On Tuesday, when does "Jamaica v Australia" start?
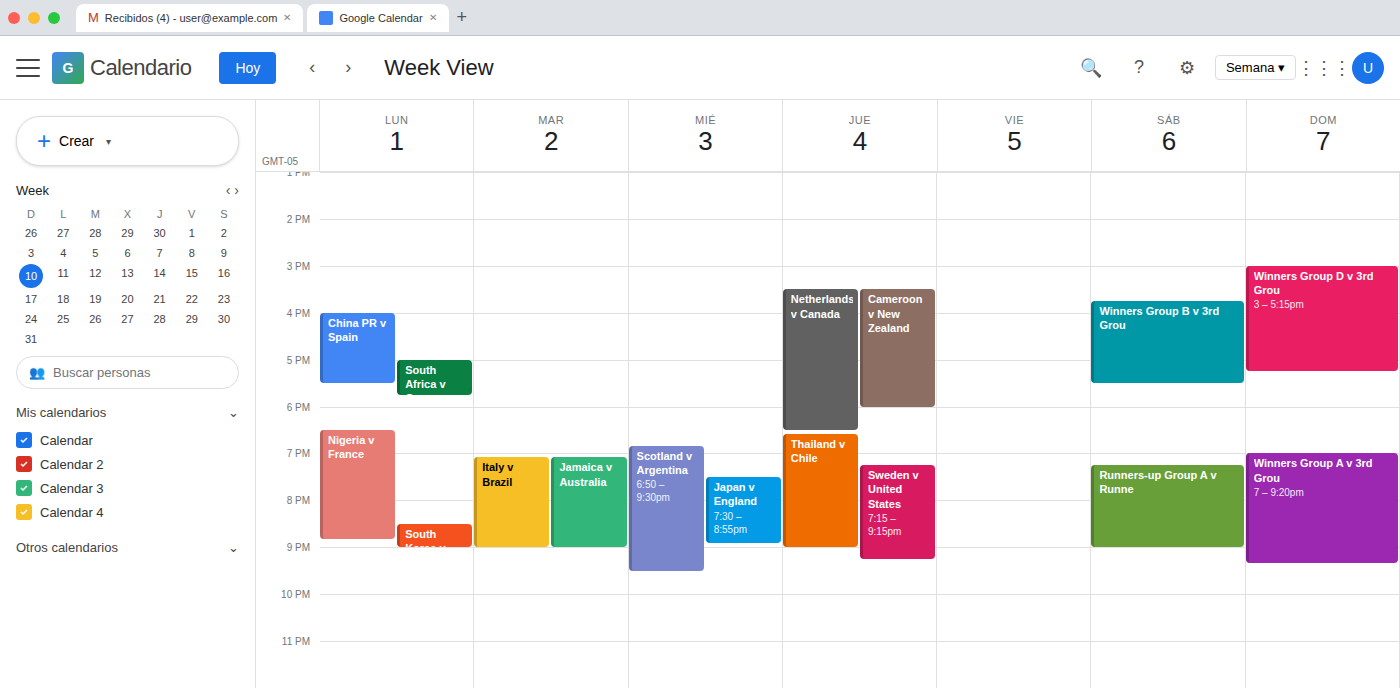
7:05 PM